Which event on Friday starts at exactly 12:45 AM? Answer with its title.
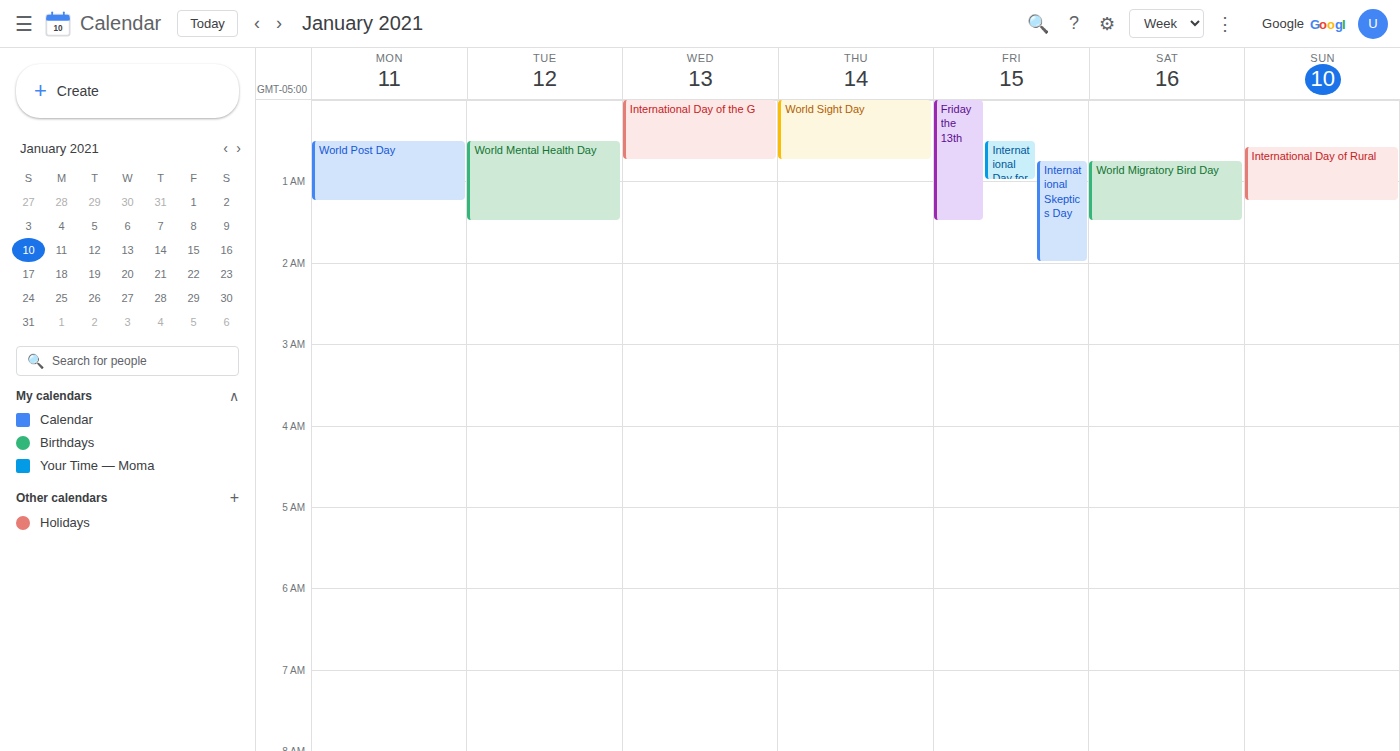
"International Skeptics Day"